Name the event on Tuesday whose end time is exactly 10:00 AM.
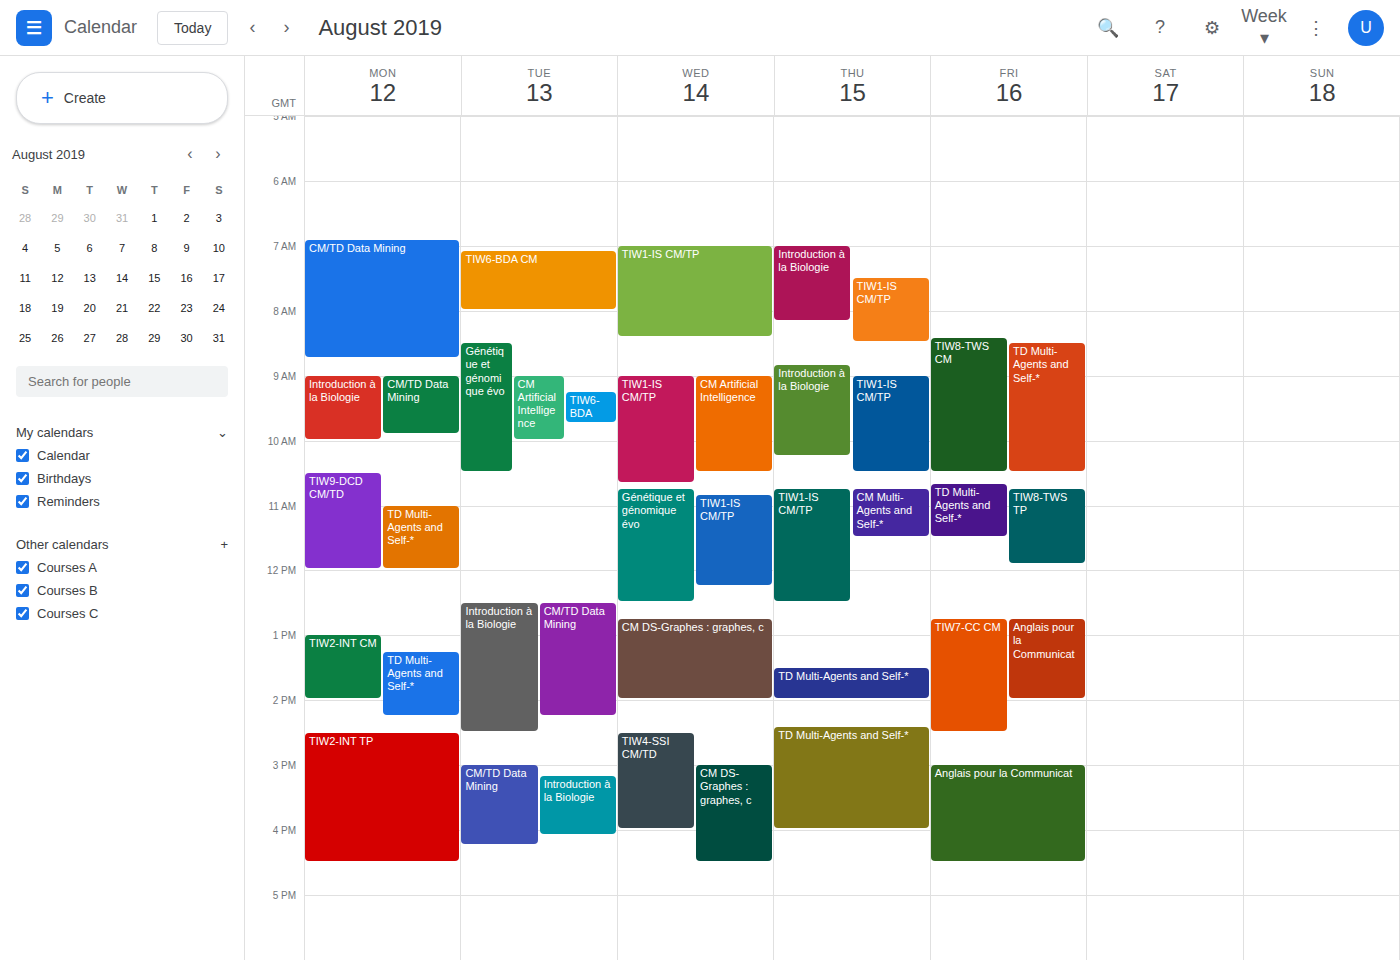
"CM Artificial Intelligence"